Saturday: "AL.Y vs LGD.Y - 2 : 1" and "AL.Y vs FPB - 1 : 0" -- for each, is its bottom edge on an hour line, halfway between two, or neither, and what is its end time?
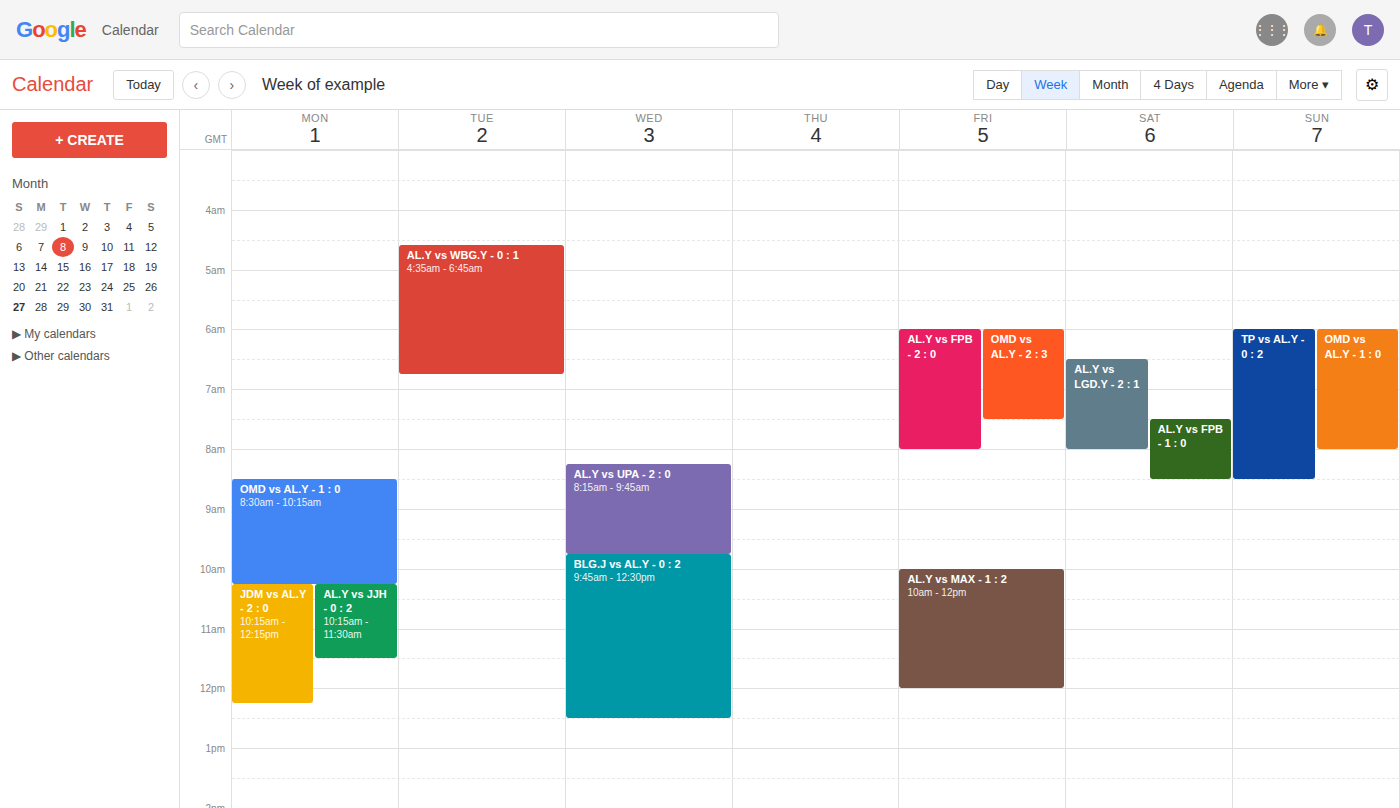
"AL.Y vs LGD.Y - 2 : 1": 8:00 AM, exactly on the 8 AM line. "AL.Y vs FPB - 1 : 0": 8:30 AM, halfway between the 8 AM and 9 AM lines.